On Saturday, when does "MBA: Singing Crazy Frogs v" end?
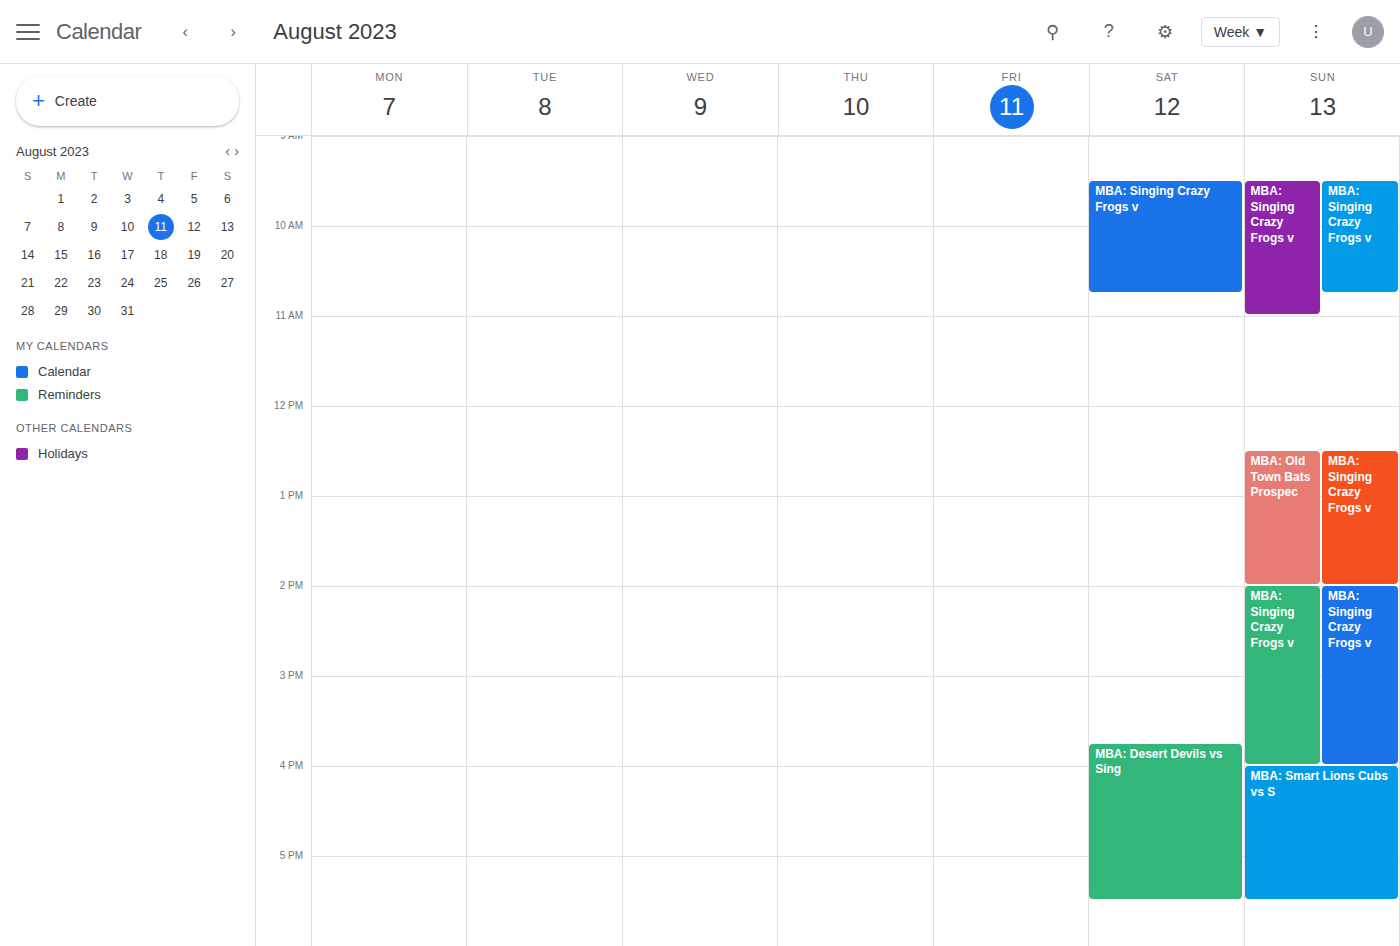
10:45 AM